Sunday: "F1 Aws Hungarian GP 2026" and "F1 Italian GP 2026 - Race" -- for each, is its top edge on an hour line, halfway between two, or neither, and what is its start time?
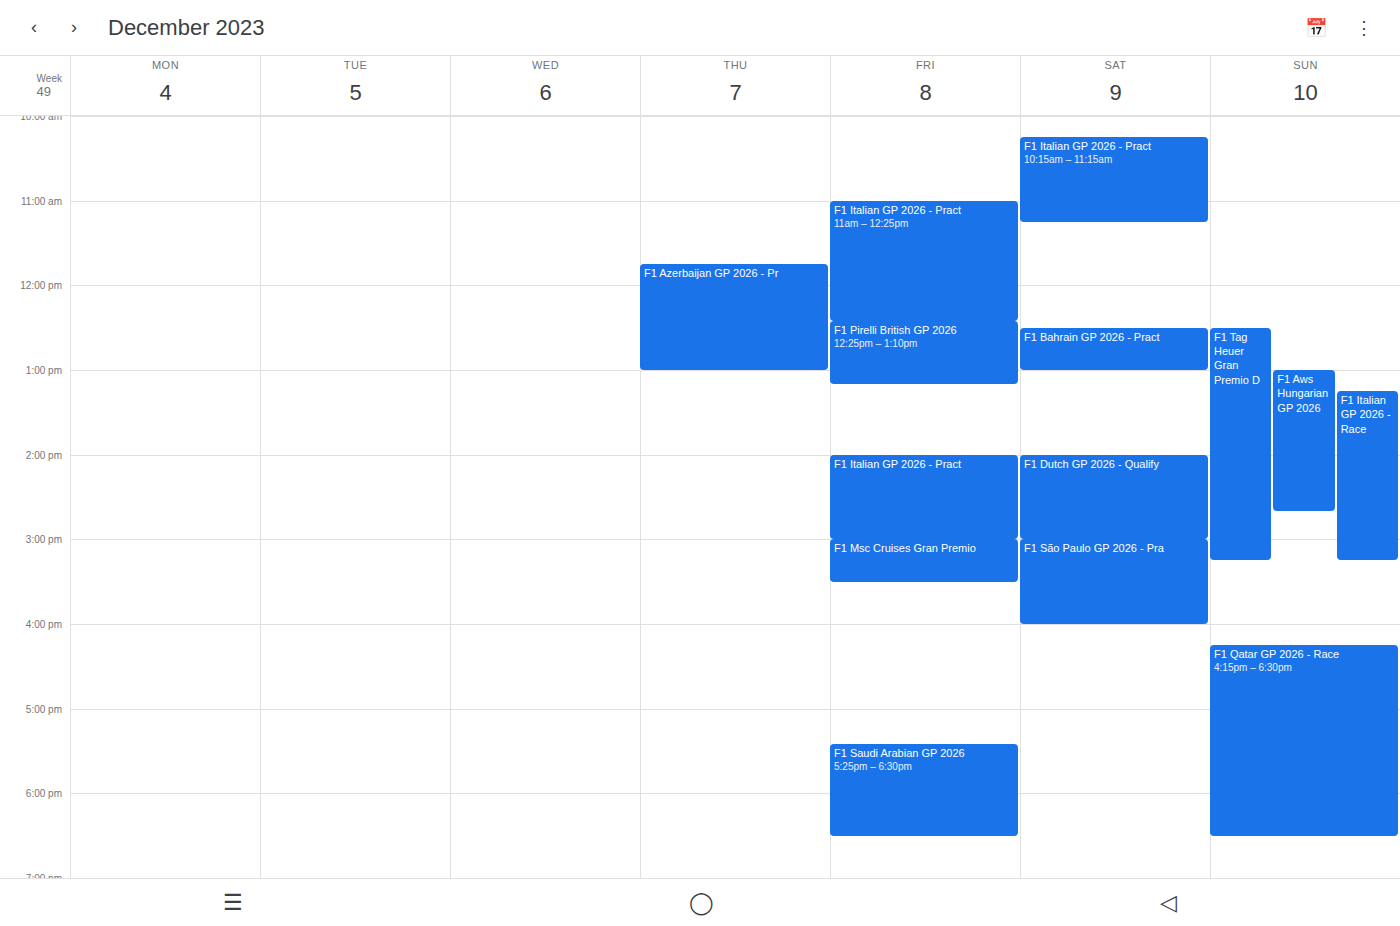
"F1 Aws Hungarian GP 2026": 13:00, exactly on the 13:00 line. "F1 Italian GP 2026 - Race": 13:15, neither: a quarter of the way from the 13:00 line to the 14:00 line.